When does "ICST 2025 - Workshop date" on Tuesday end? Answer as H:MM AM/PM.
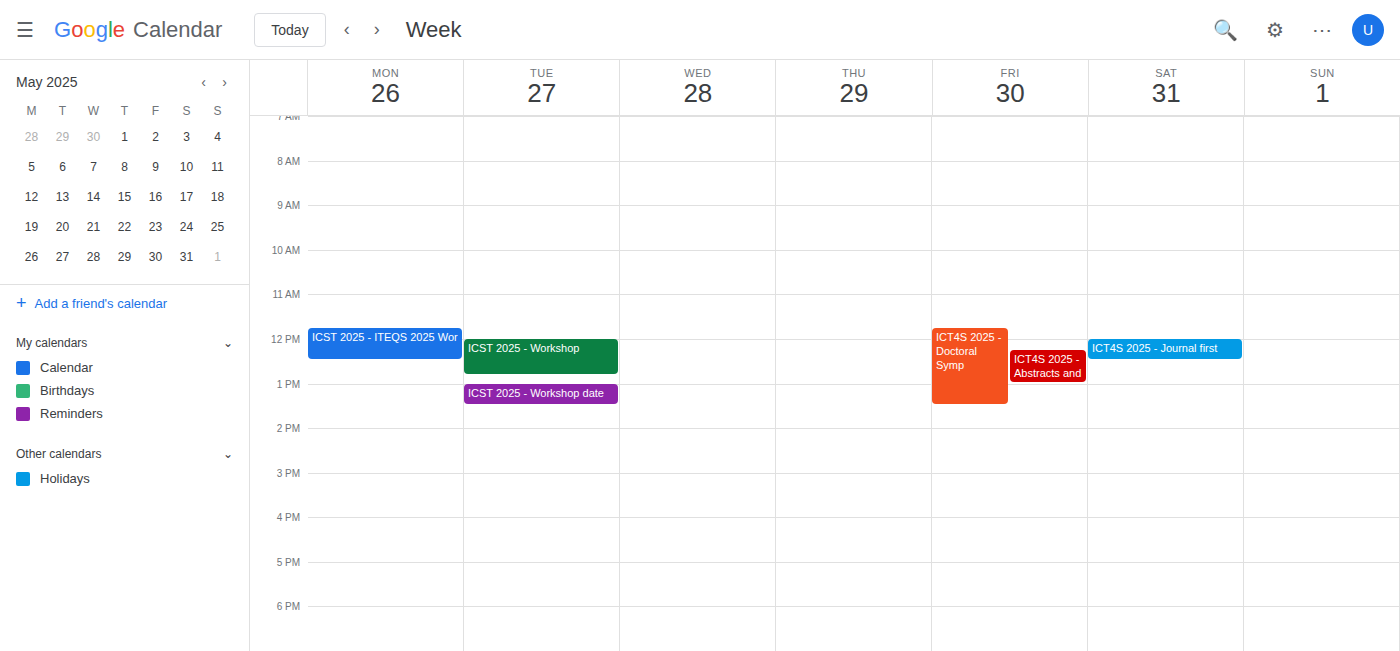
1:30 PM